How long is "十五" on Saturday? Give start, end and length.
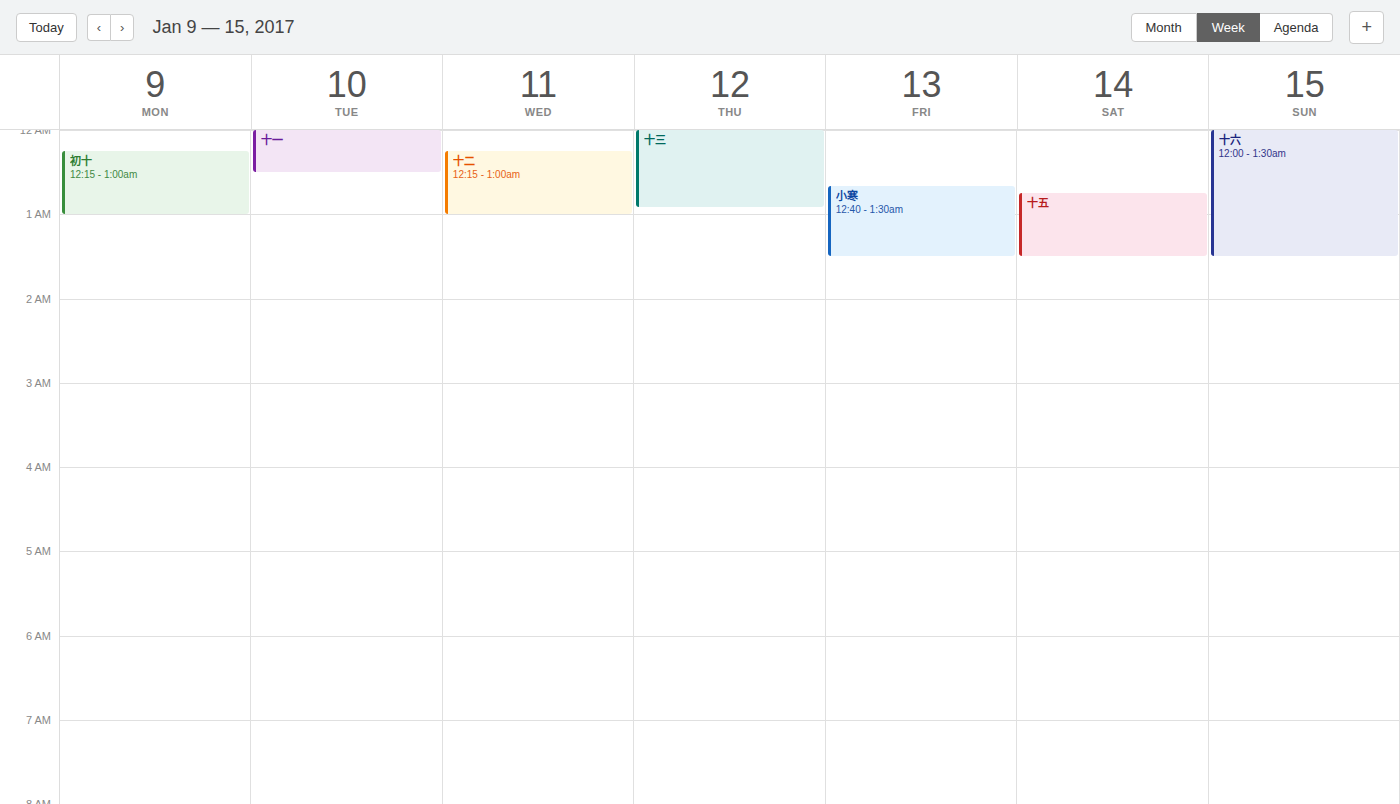
12:45 AM to 1:30 AM, 45 minutes